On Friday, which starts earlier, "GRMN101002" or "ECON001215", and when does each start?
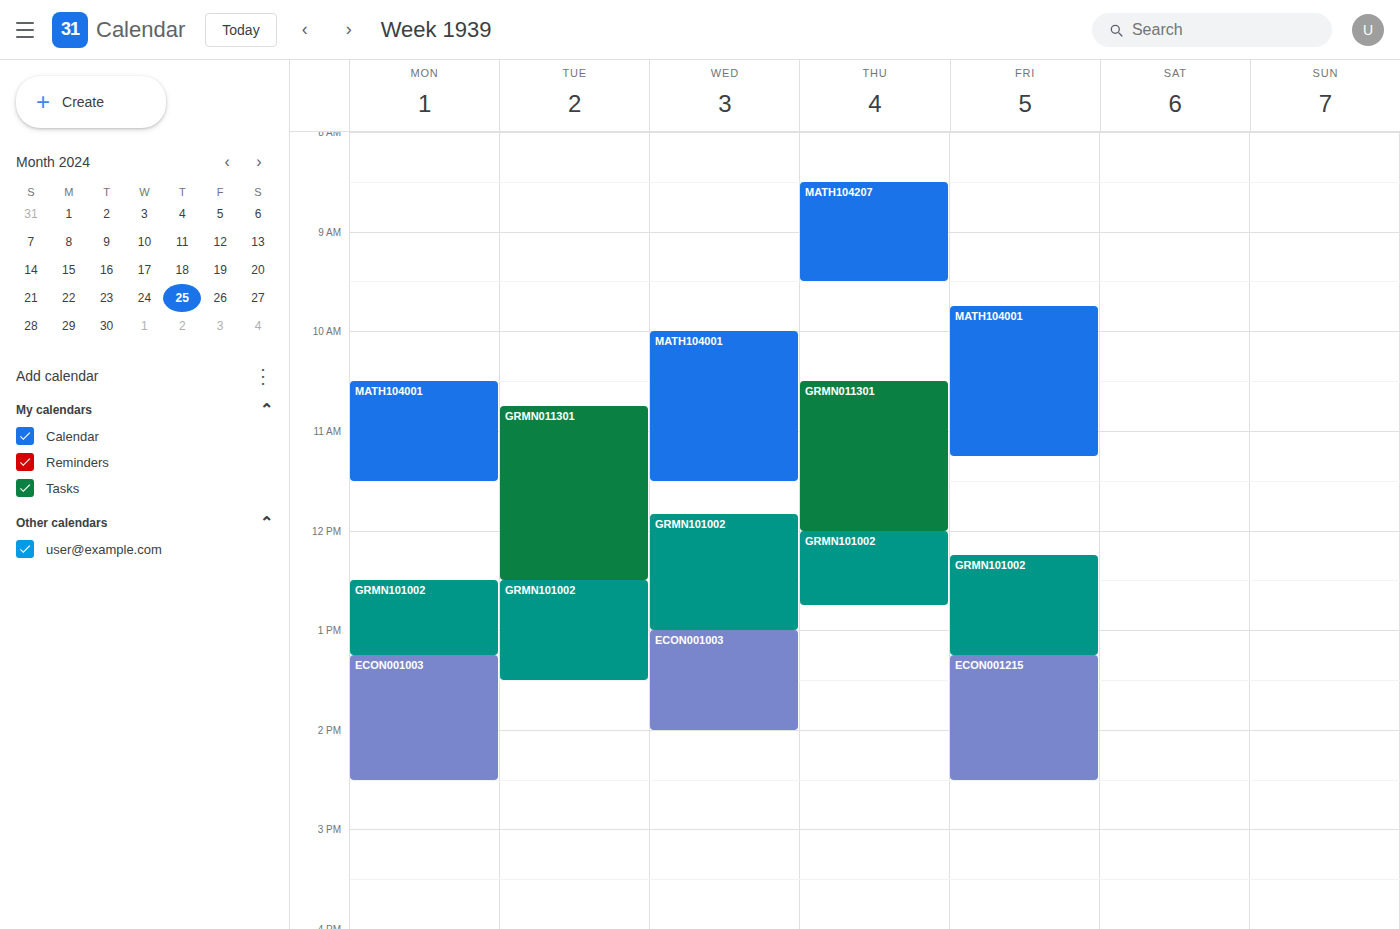
"GRMN101002" 12:15; "ECON001215" 13:15.